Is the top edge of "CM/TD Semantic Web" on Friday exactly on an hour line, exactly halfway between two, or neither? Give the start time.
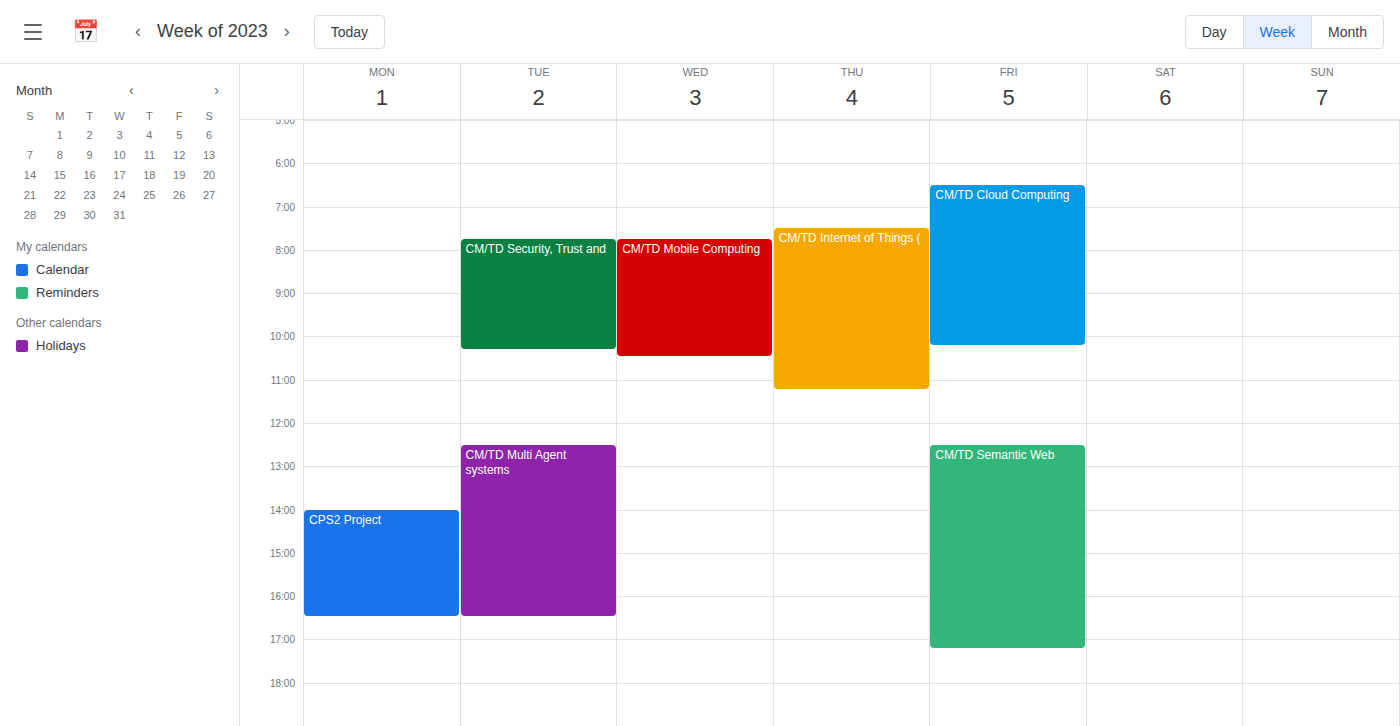
12:30 PM -- halfway between the 12 PM and 1 PM lines.